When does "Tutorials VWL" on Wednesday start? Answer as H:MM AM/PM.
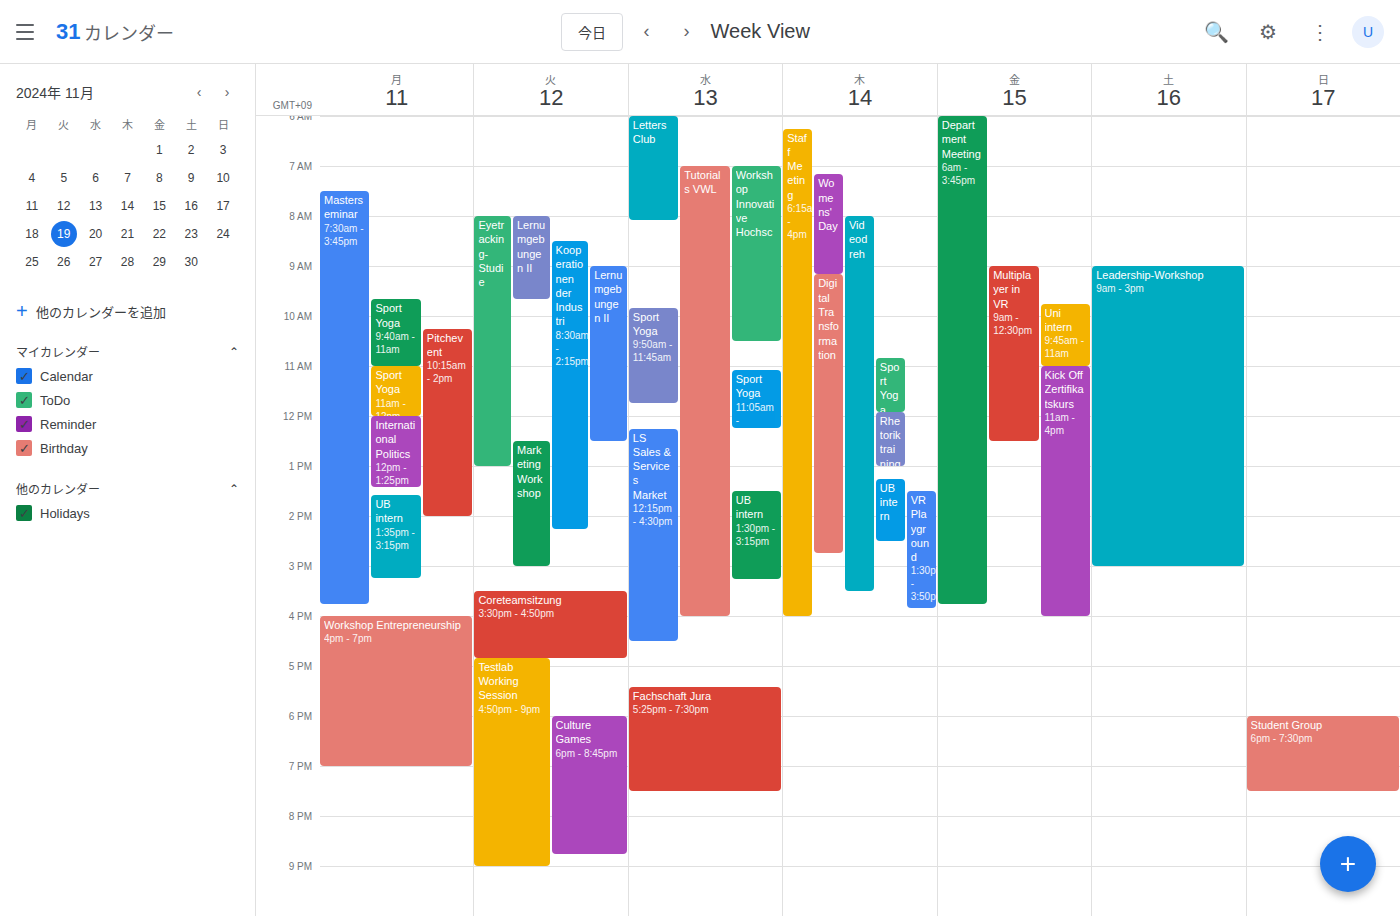
7:00 AM